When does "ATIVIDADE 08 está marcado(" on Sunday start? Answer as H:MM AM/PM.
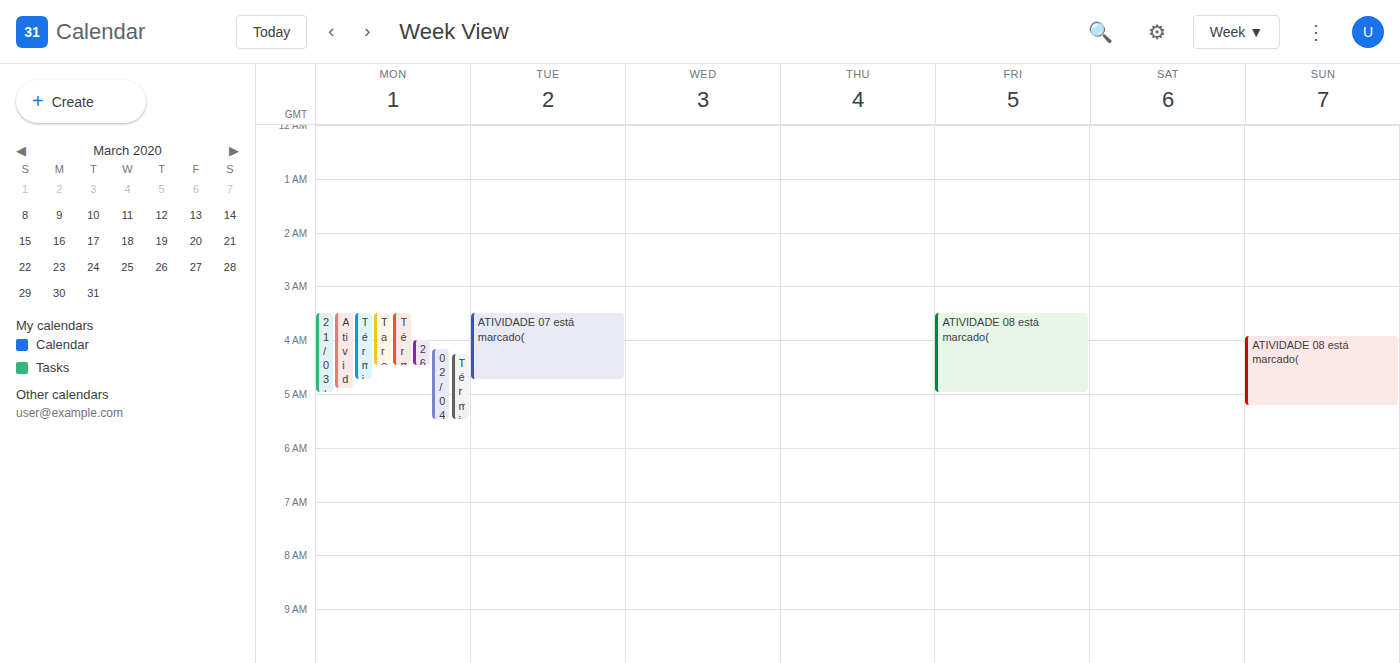
3:55 AM